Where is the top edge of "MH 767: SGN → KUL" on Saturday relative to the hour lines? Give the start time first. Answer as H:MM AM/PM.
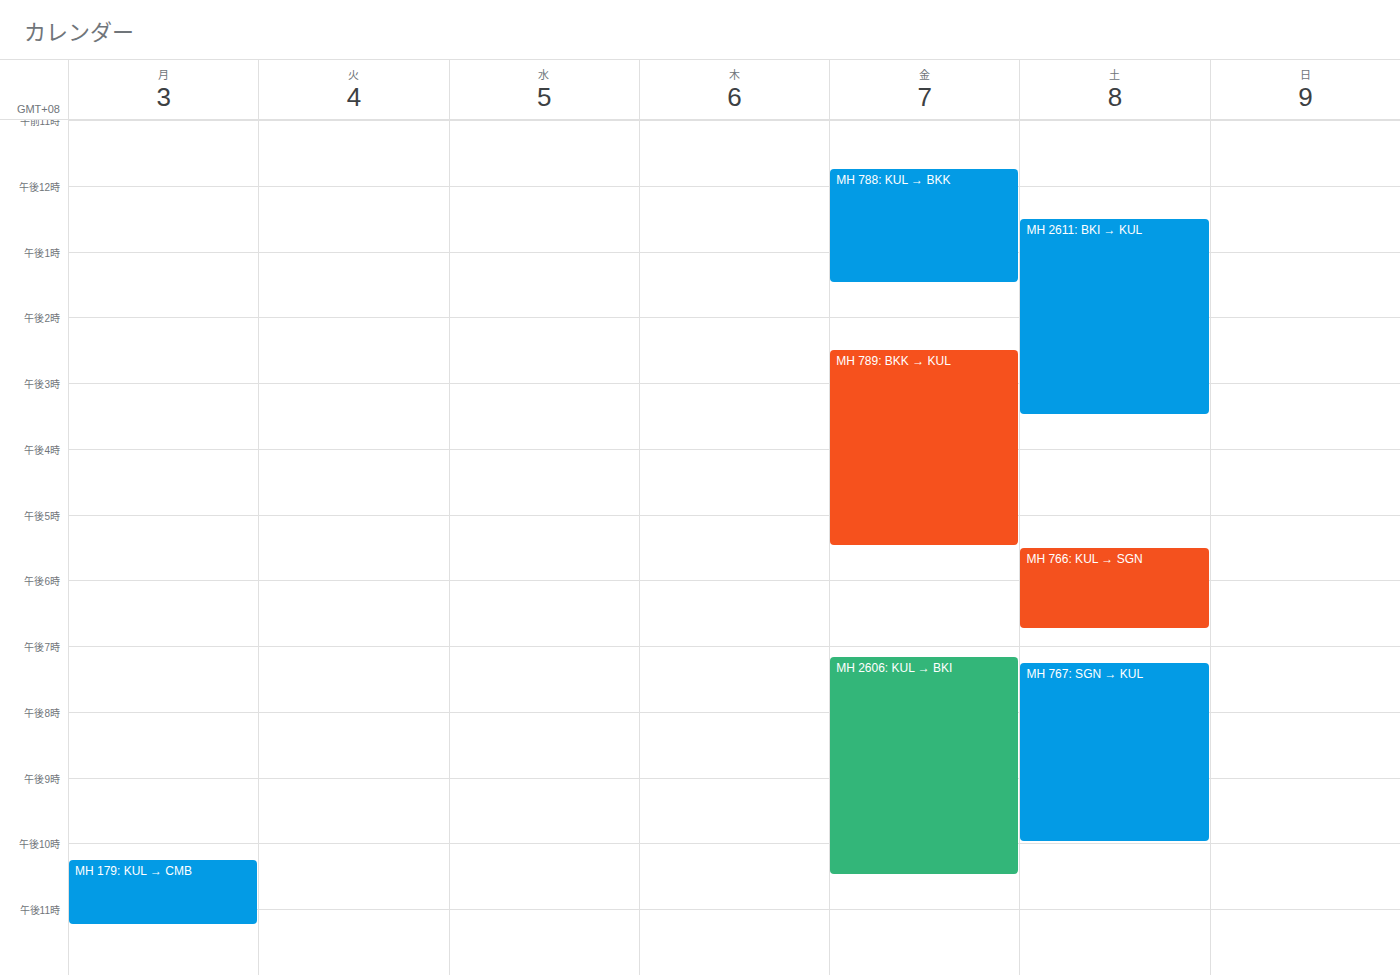
7:15 PM -- neither: a quarter of the way from the 7 PM line to the 8 PM line.